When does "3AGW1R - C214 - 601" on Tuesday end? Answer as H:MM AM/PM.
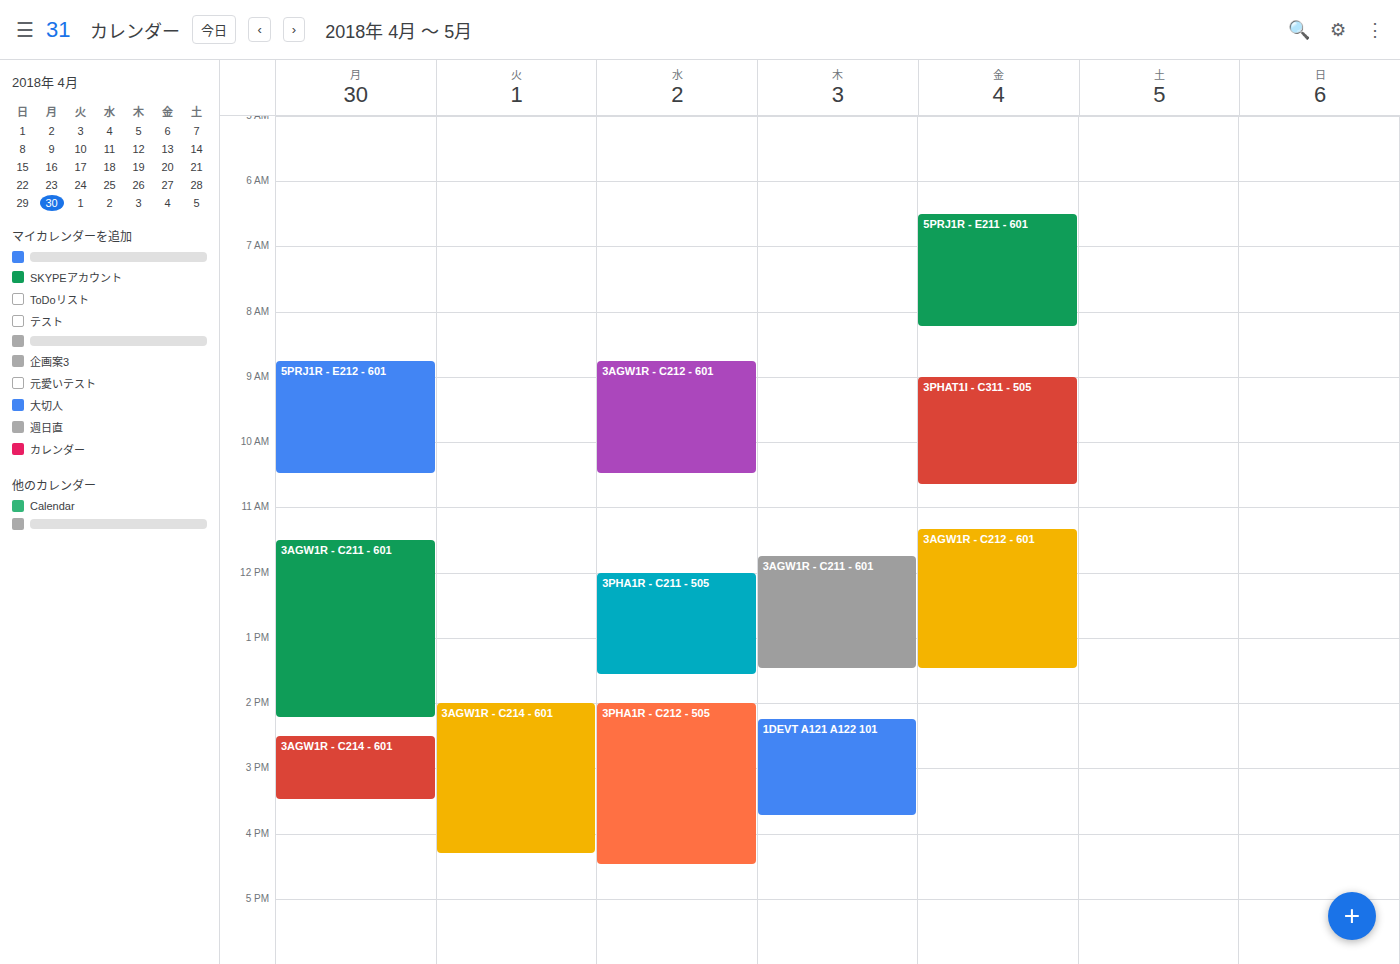
4:20 PM